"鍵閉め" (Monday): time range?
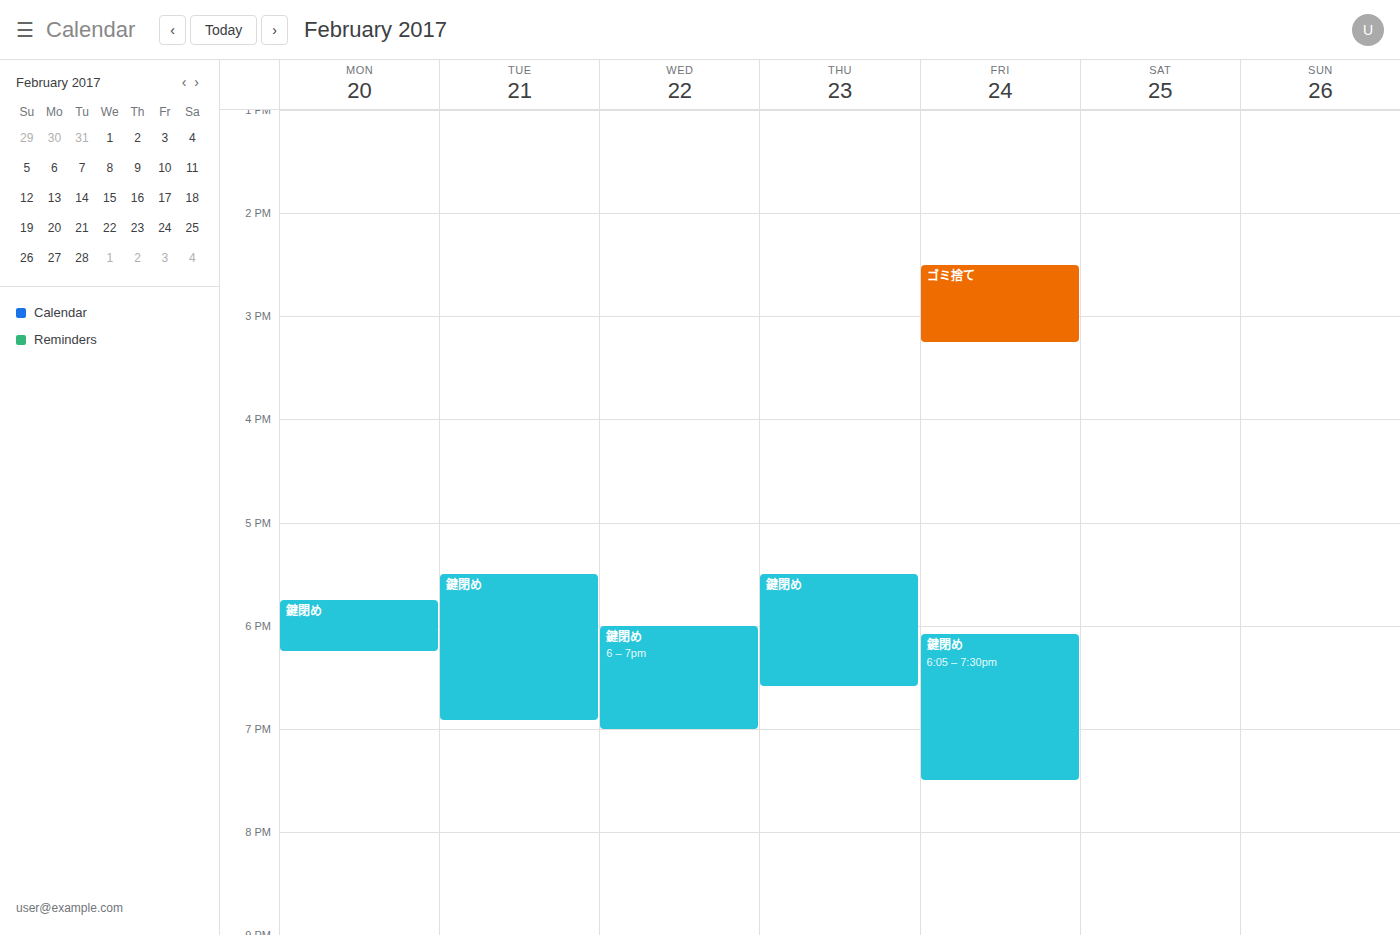
5:45 PM to 6:15 PM